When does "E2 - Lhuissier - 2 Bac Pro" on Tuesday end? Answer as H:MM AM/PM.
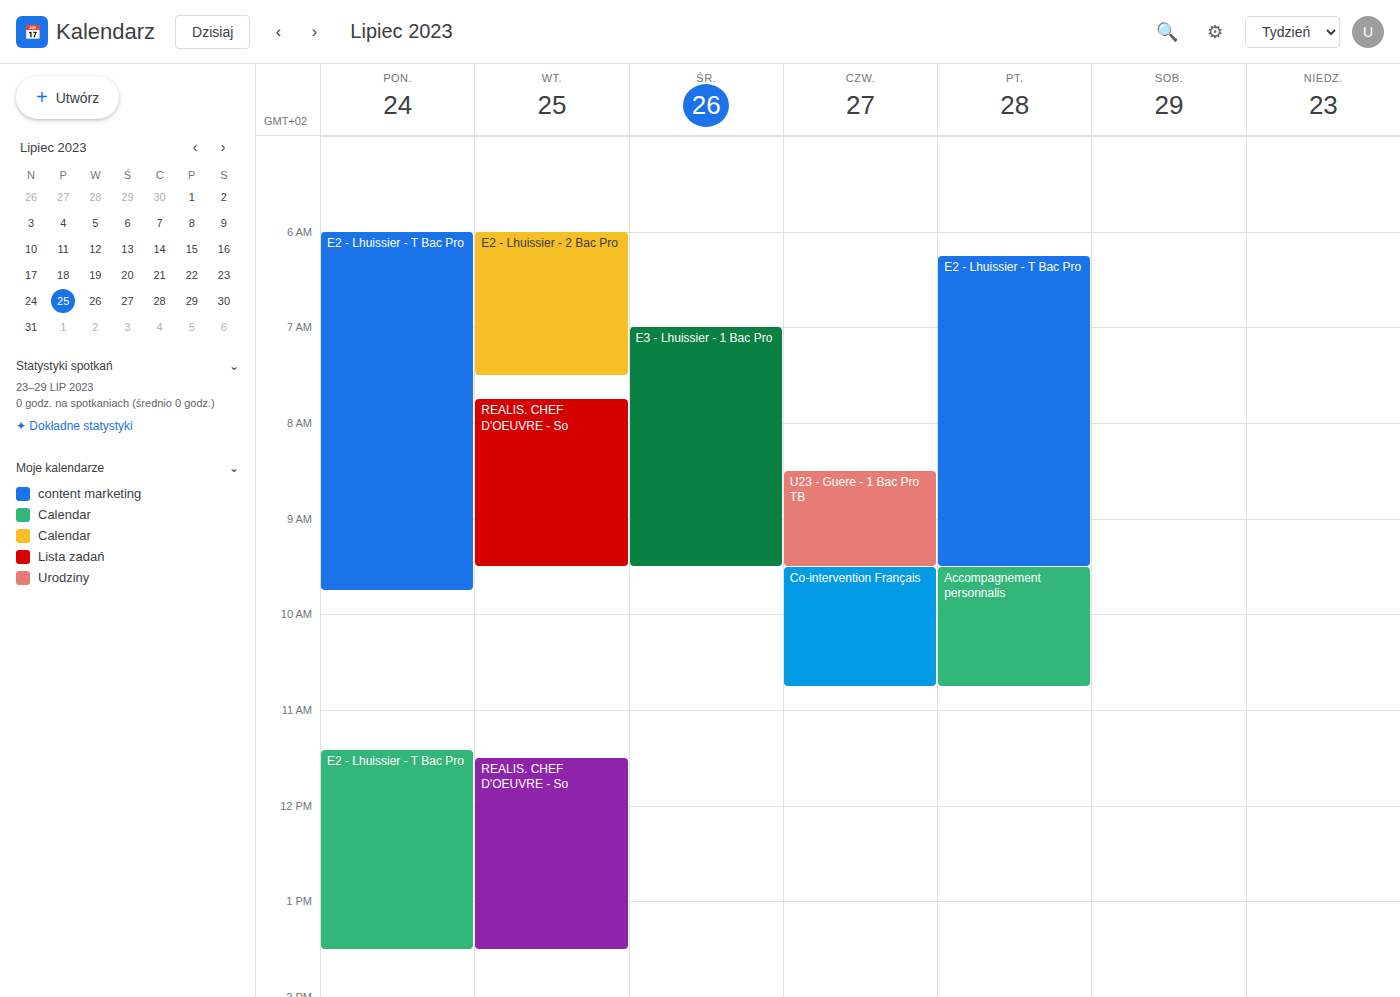
7:30 AM